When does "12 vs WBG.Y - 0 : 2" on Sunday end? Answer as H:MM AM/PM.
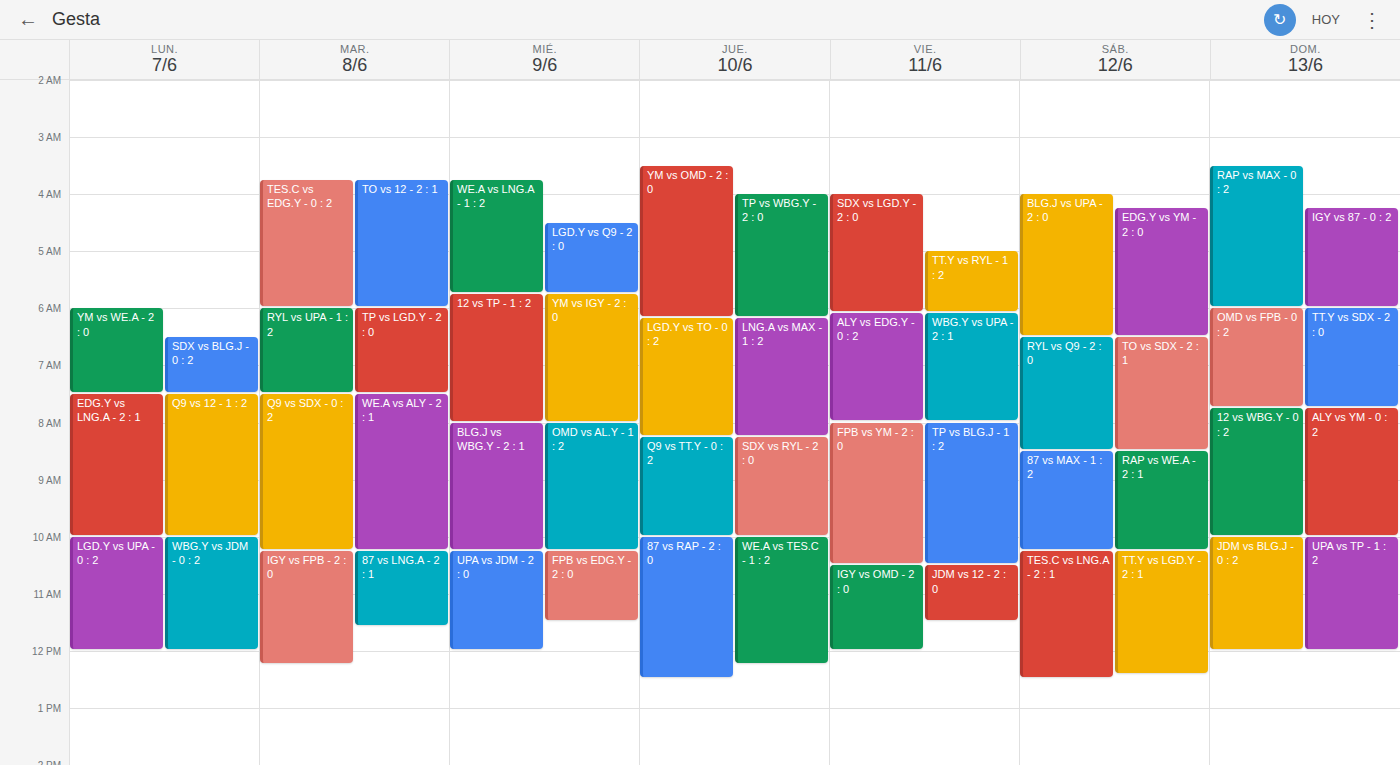
10:00 AM